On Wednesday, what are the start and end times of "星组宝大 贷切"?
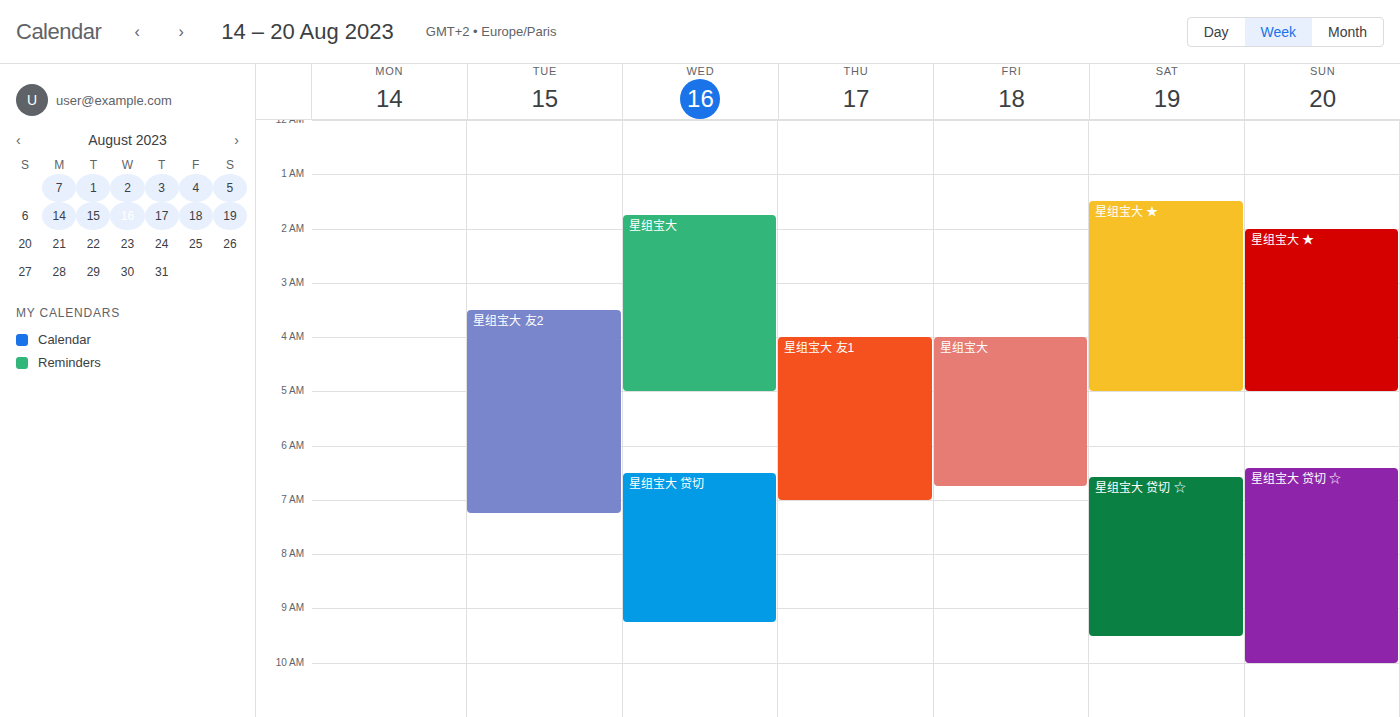
6:30 AM to 9:15 AM